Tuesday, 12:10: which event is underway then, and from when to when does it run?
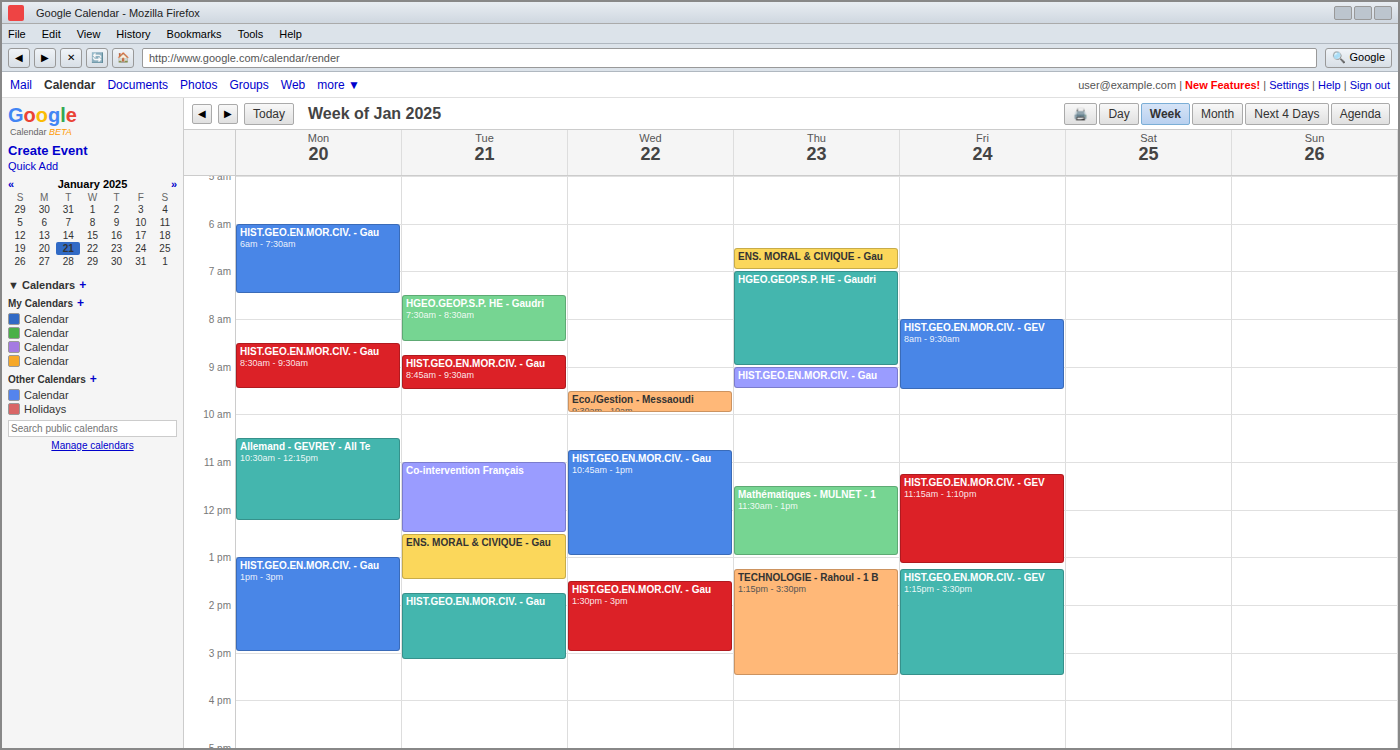
"Co-intervention Français", 11:00 to 12:30